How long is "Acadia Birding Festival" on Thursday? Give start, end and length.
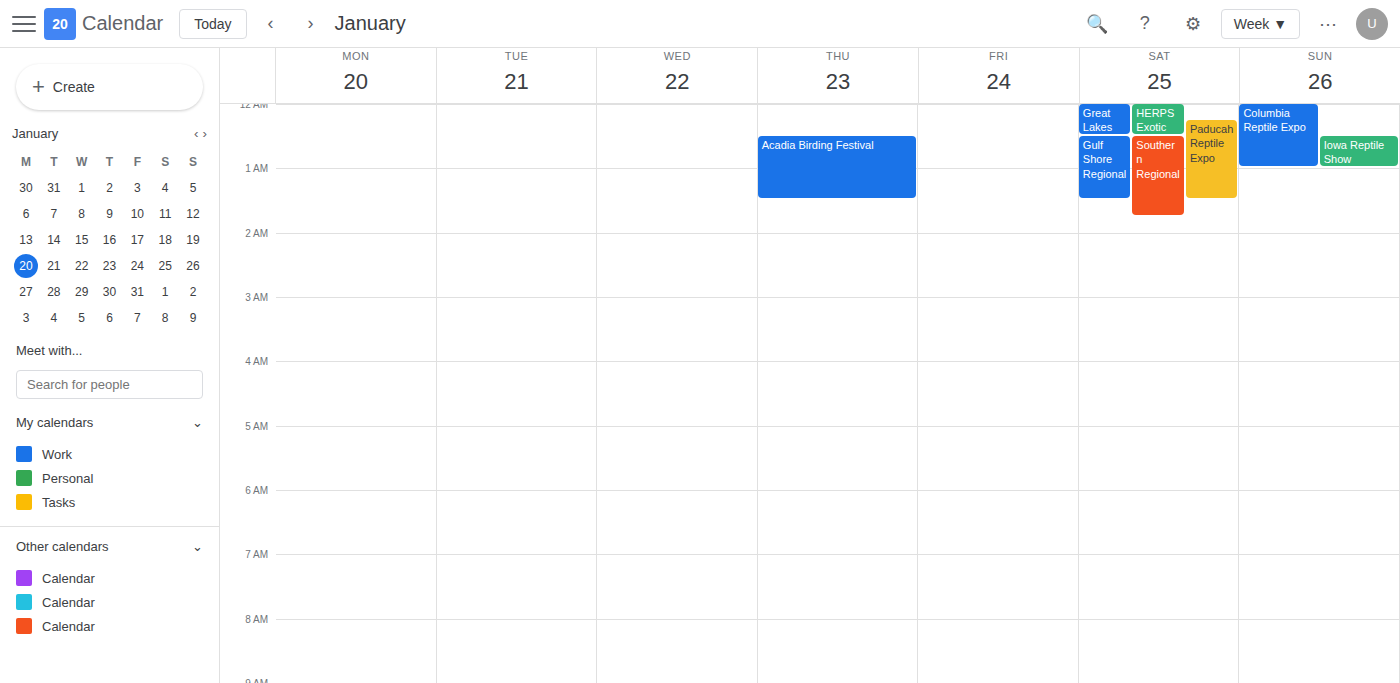
12:30 AM to 1:30 AM, 1 hour